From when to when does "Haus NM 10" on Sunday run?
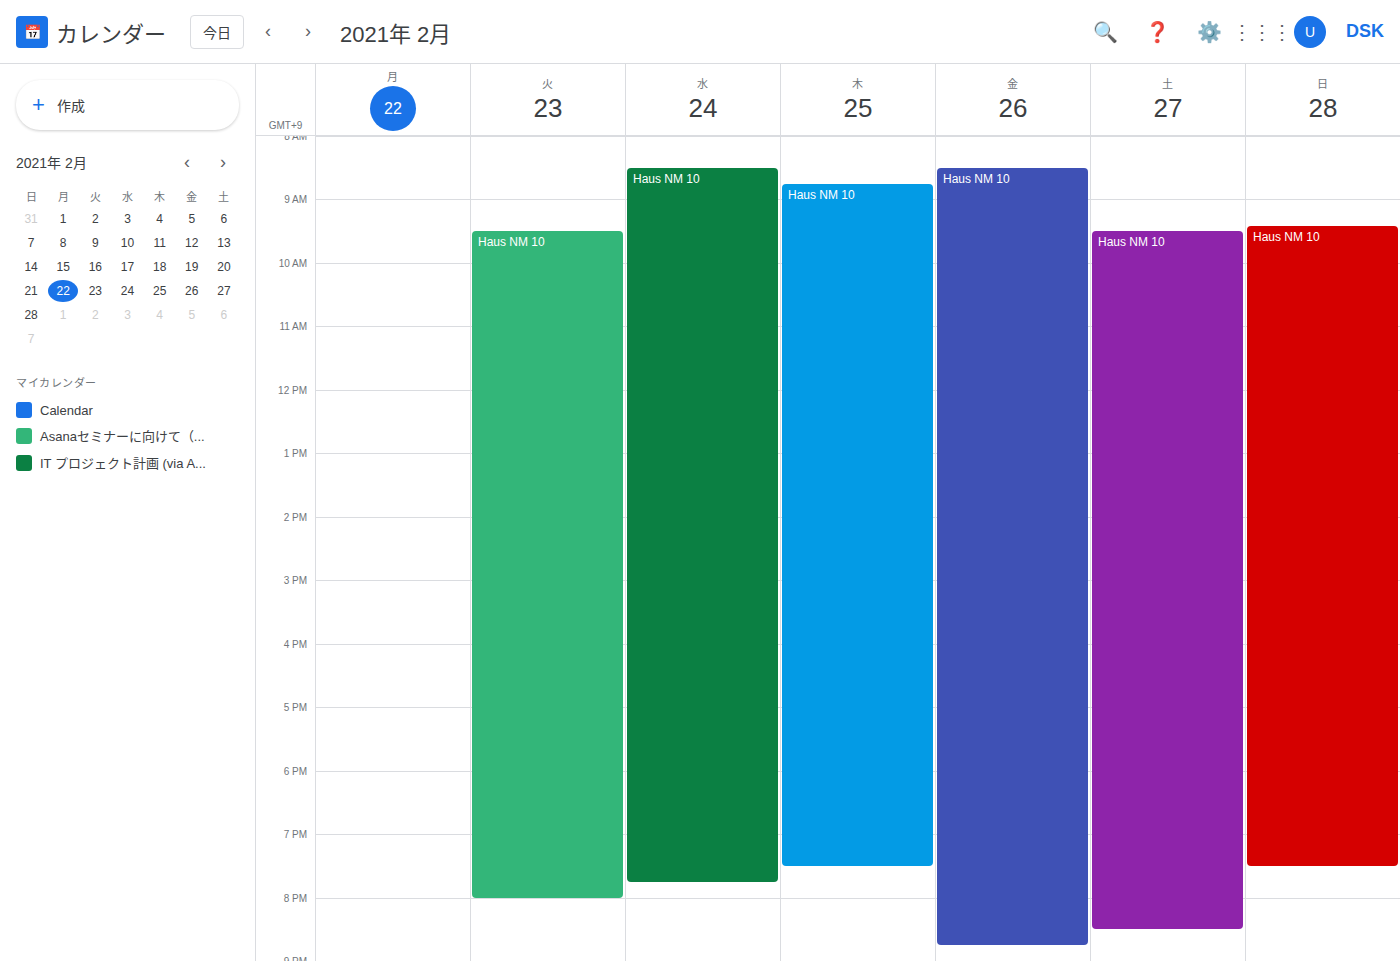
9:25 AM to 7:30 PM